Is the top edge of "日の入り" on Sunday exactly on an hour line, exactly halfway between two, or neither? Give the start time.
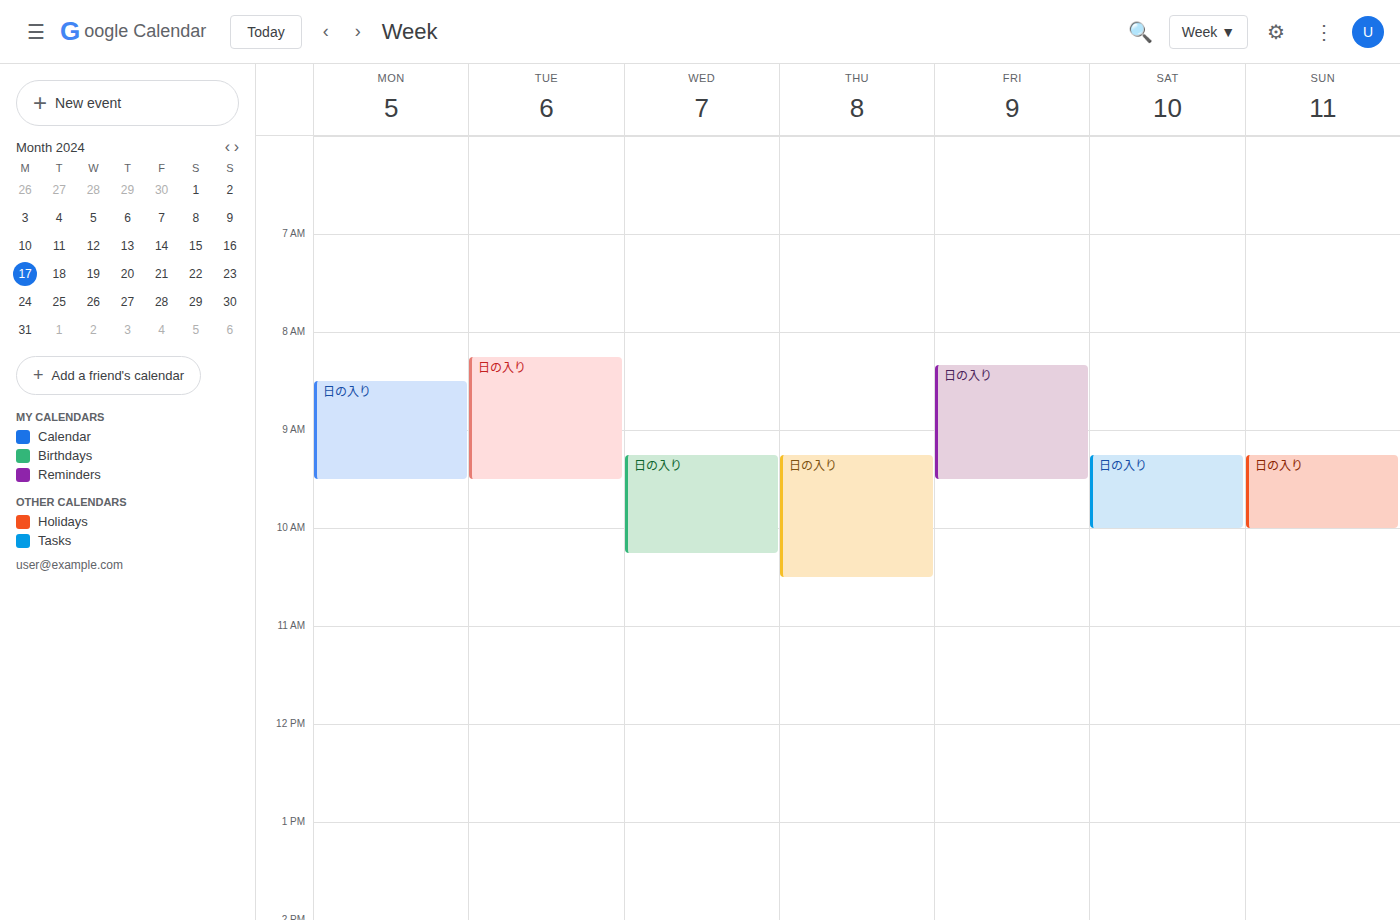
9:15 AM -- neither: a quarter of the way from the 9 AM line to the 10 AM line.